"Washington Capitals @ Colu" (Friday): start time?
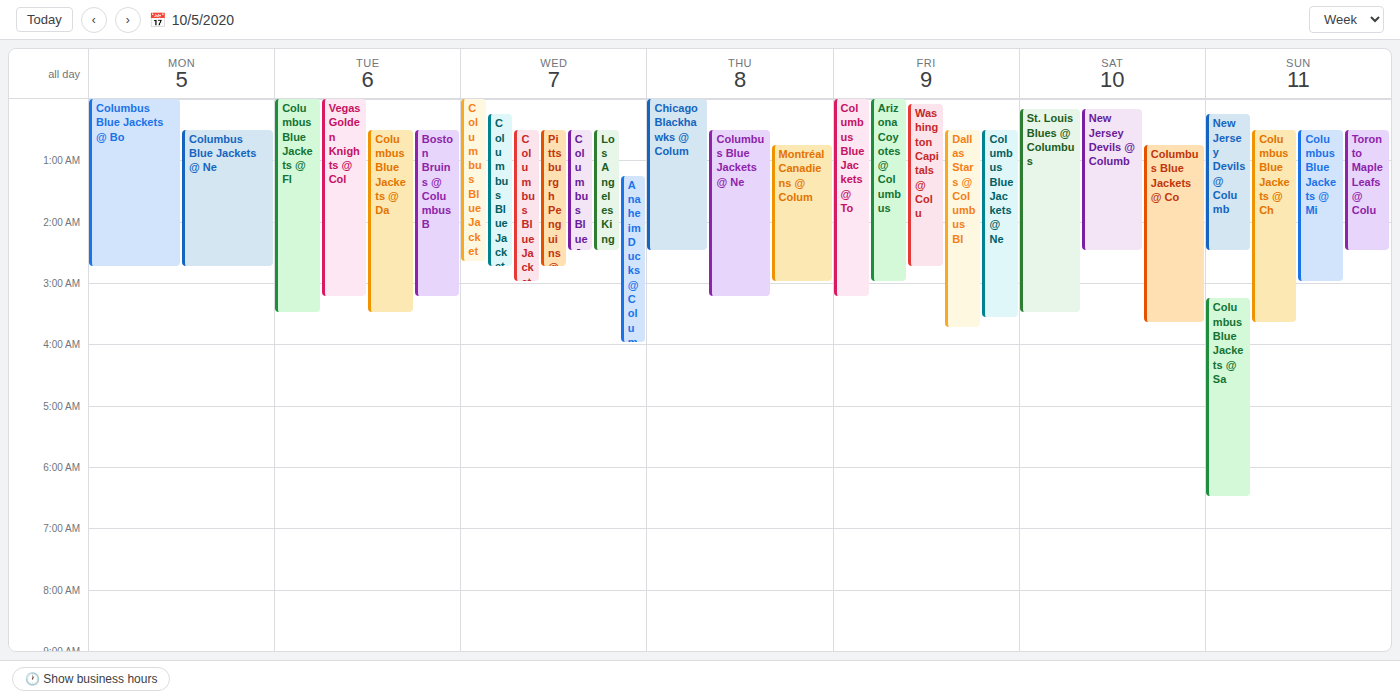
12:05 AM